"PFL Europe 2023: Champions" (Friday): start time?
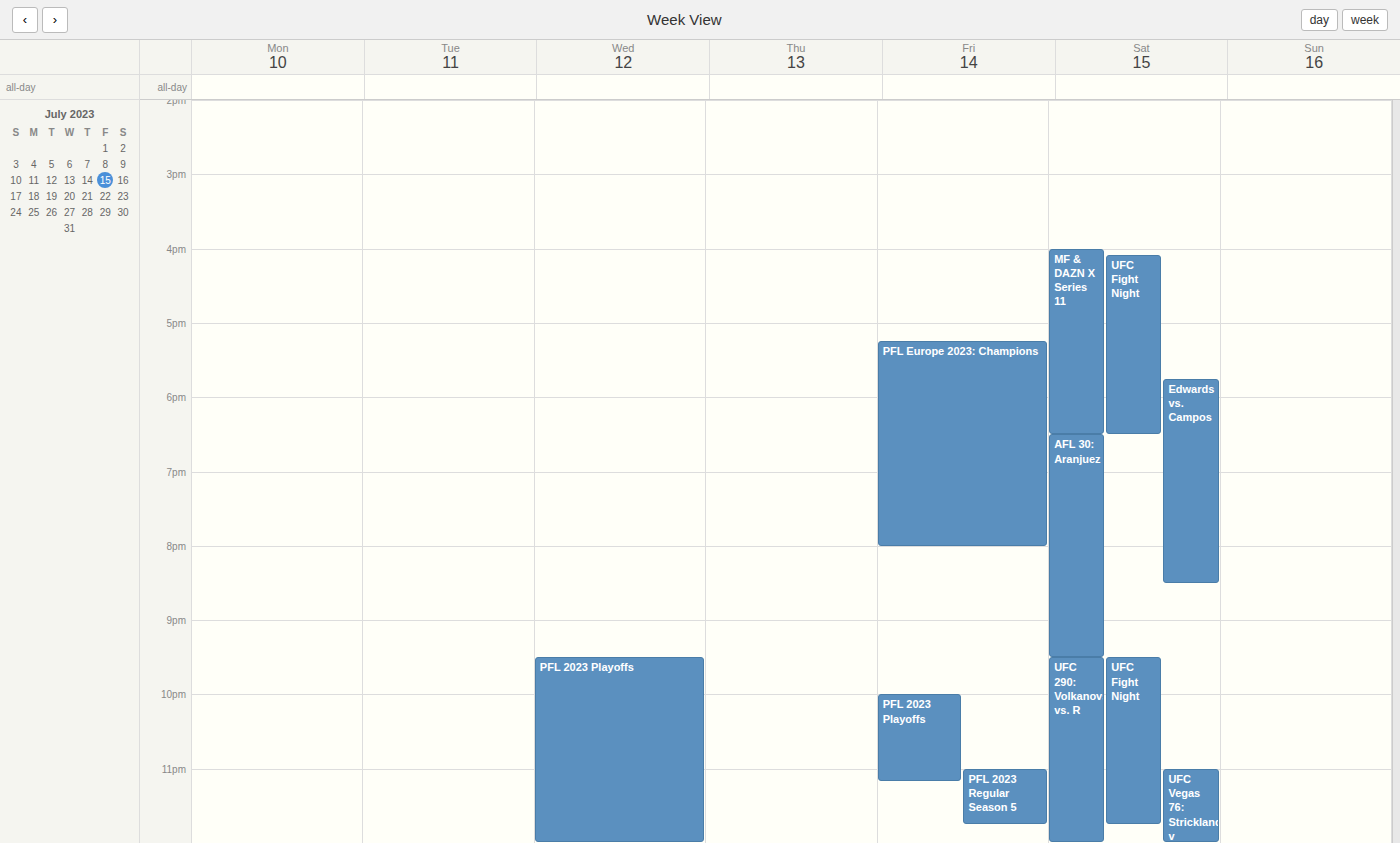
5:15 PM